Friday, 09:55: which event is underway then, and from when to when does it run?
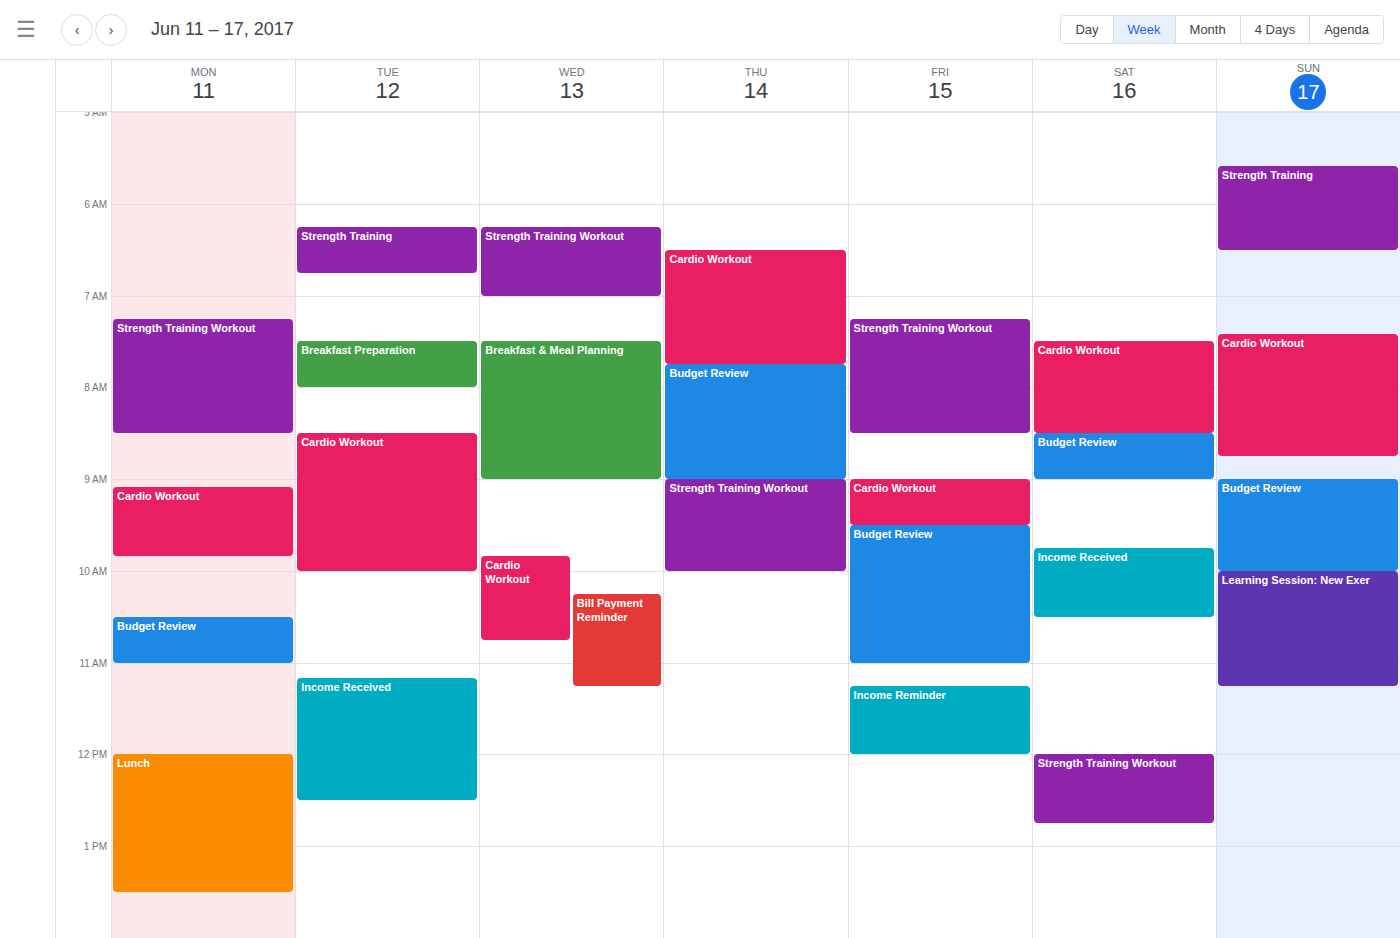
"Budget Review", 09:30 to 11:00